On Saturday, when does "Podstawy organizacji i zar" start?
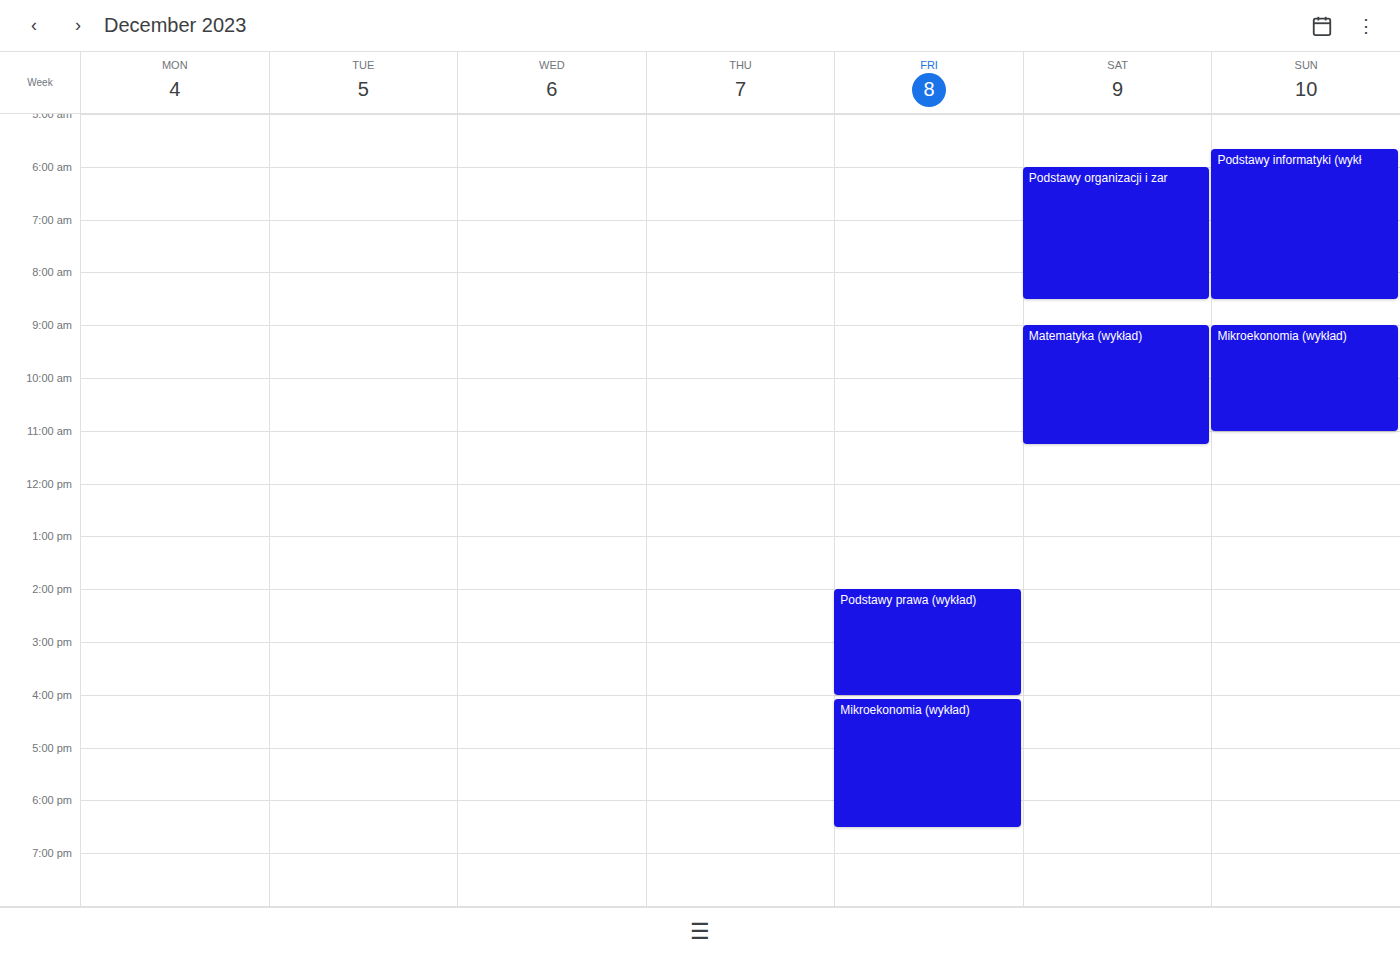
6:00 AM